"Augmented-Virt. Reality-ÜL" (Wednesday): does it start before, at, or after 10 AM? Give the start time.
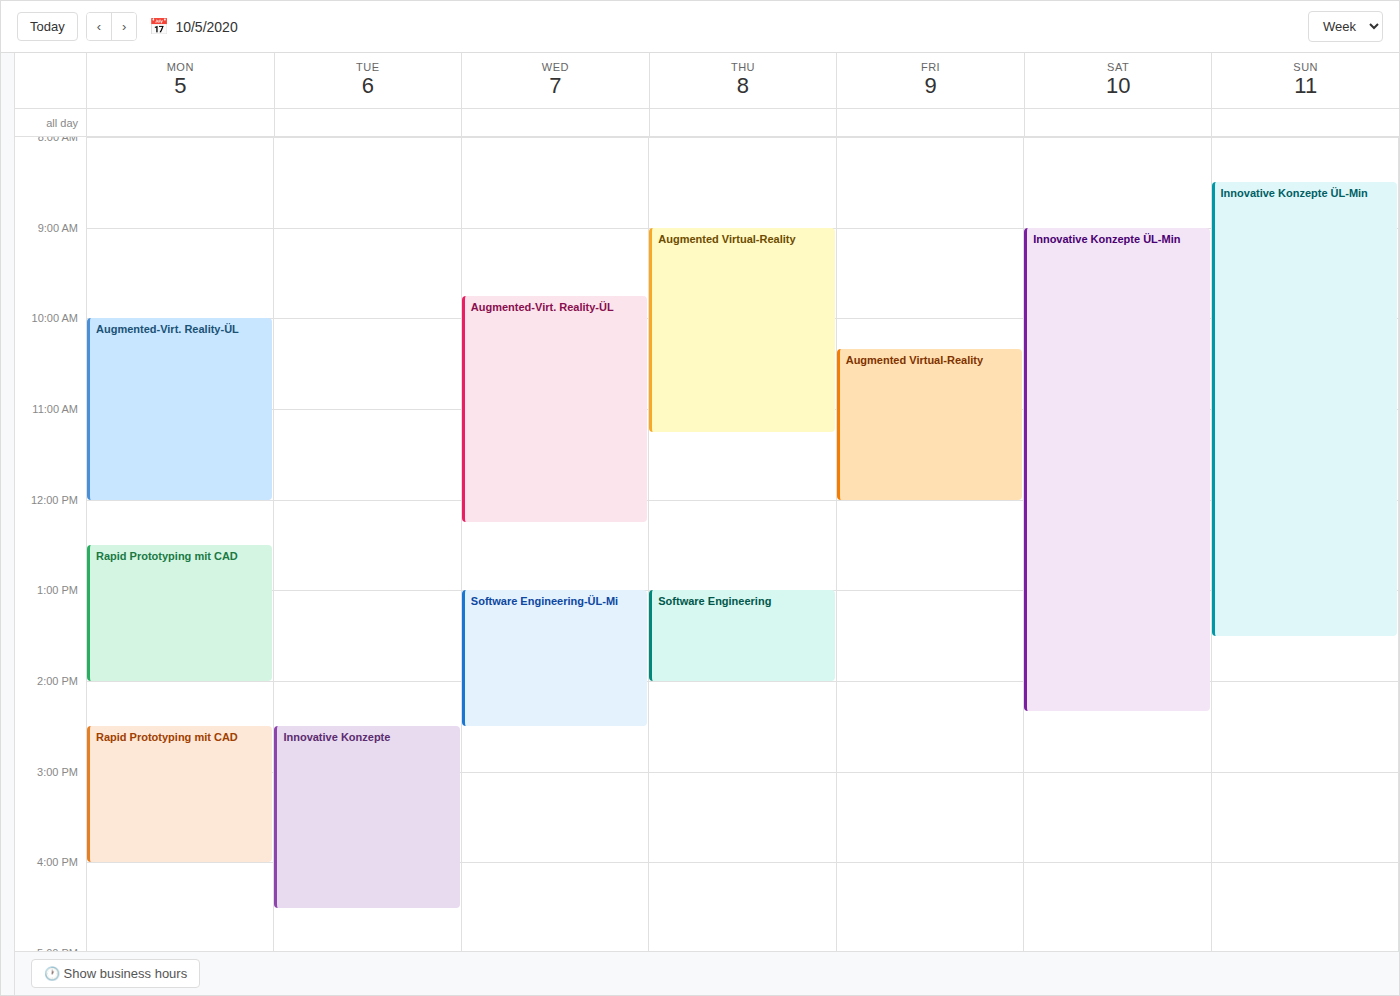
9:45 AM -- before 10 AM, 15 minutes above the 10 AM line.